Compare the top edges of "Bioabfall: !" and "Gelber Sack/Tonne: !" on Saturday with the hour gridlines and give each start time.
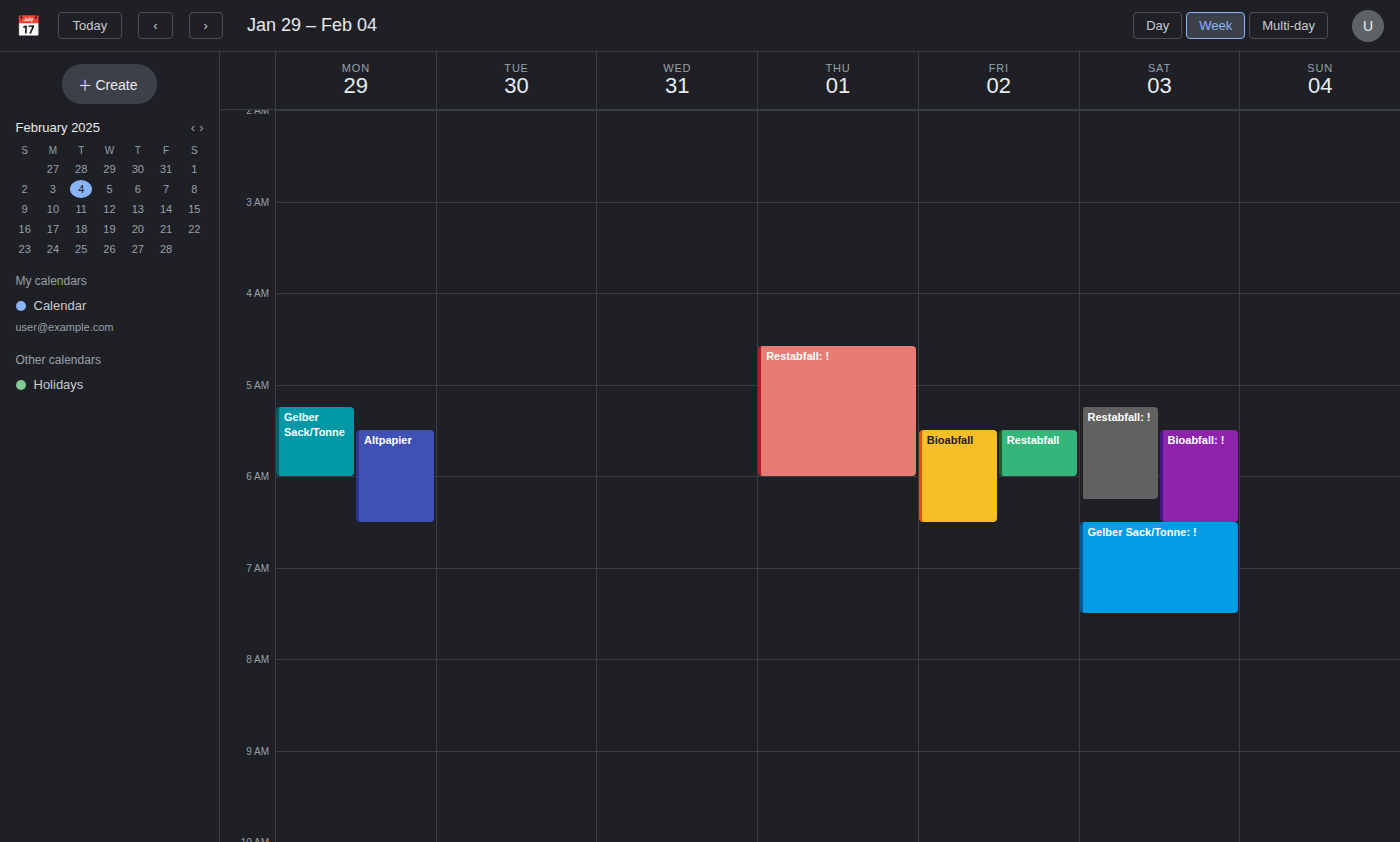
"Bioabfall: !": 5:30 AM, halfway between the 5 AM and 6 AM lines. "Gelber Sack/Tonne: !": 6:30 AM, halfway between the 6 AM and 7 AM lines.